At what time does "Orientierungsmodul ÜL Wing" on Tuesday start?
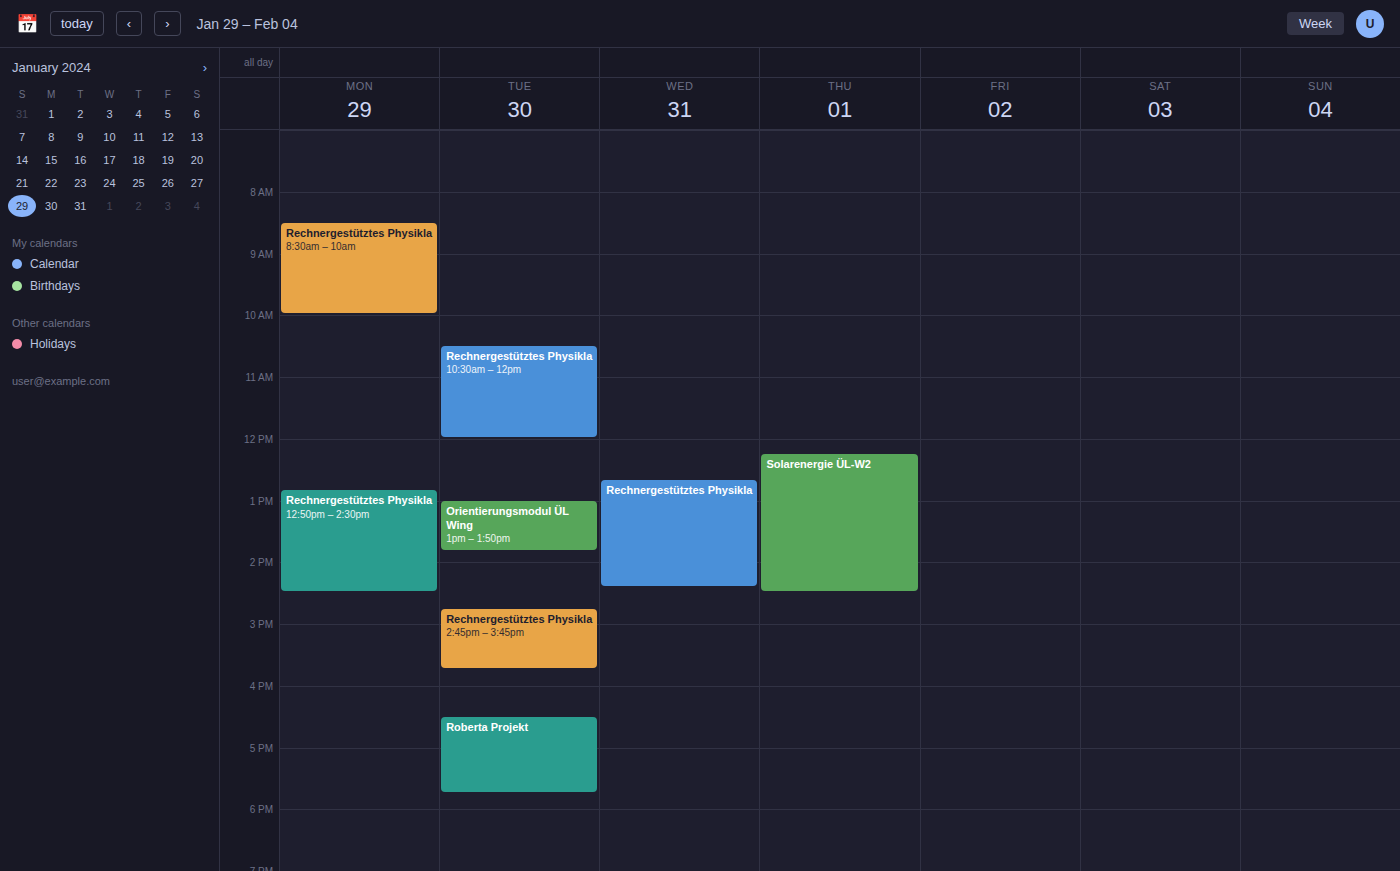
1:00 PM